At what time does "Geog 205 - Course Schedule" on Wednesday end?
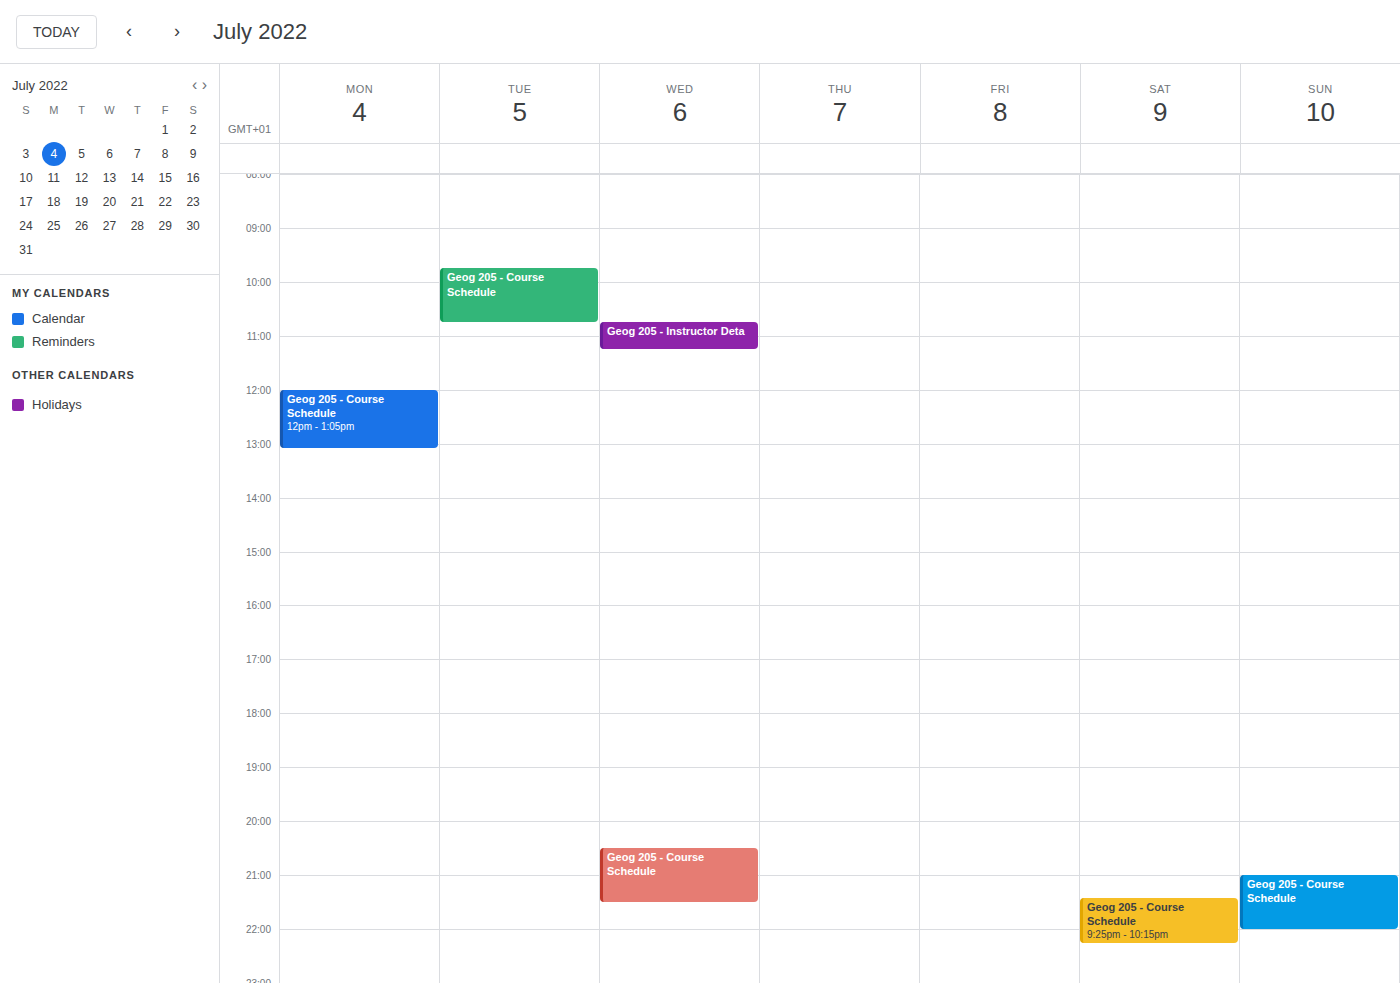
9:30 PM